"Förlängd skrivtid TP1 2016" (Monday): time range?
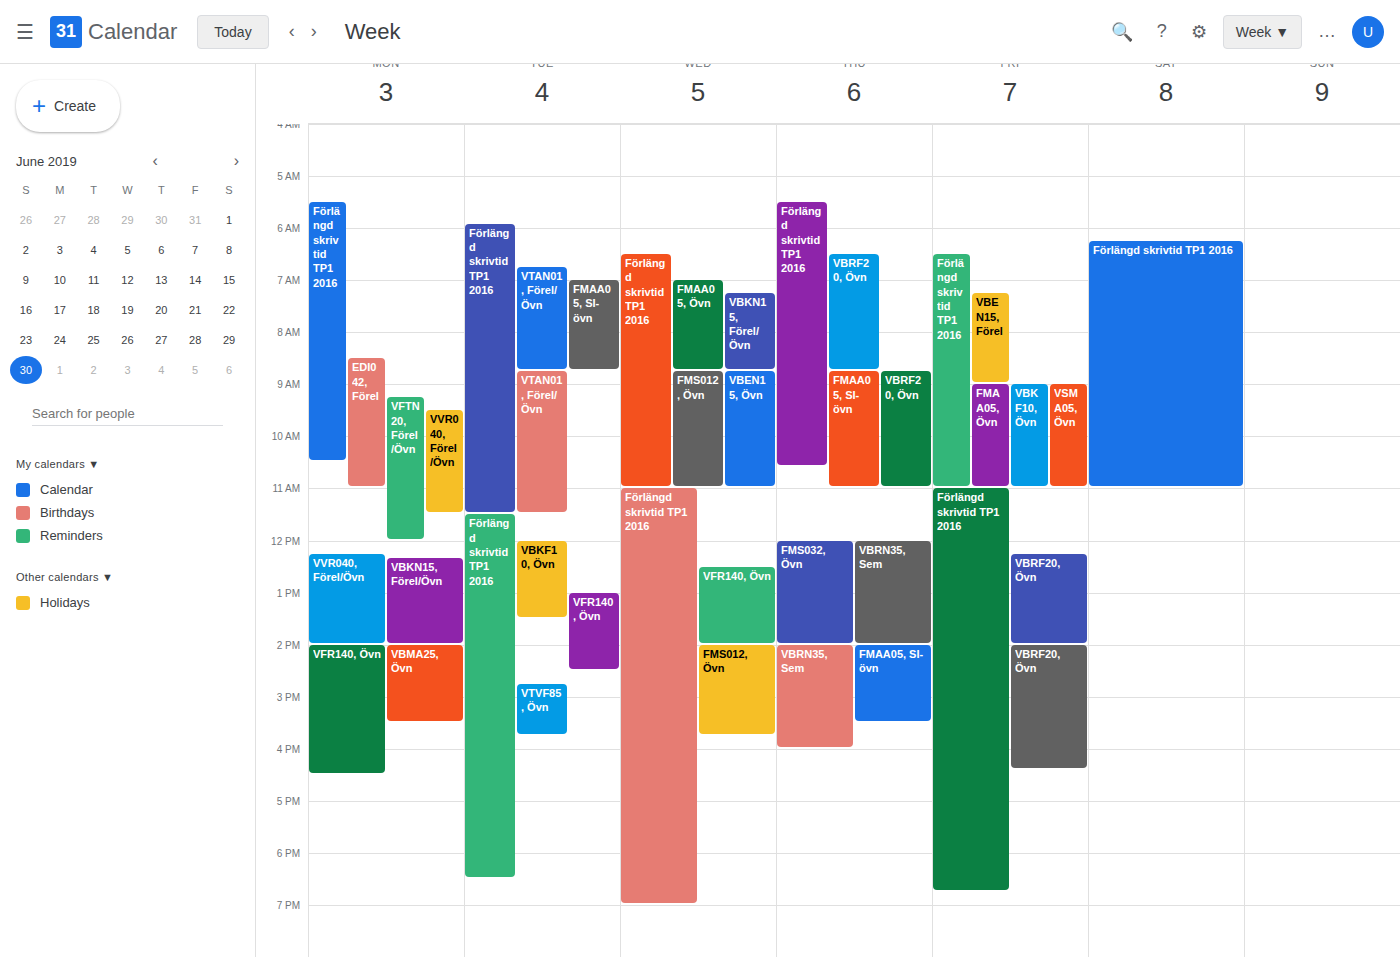
5:30 AM to 10:30 AM